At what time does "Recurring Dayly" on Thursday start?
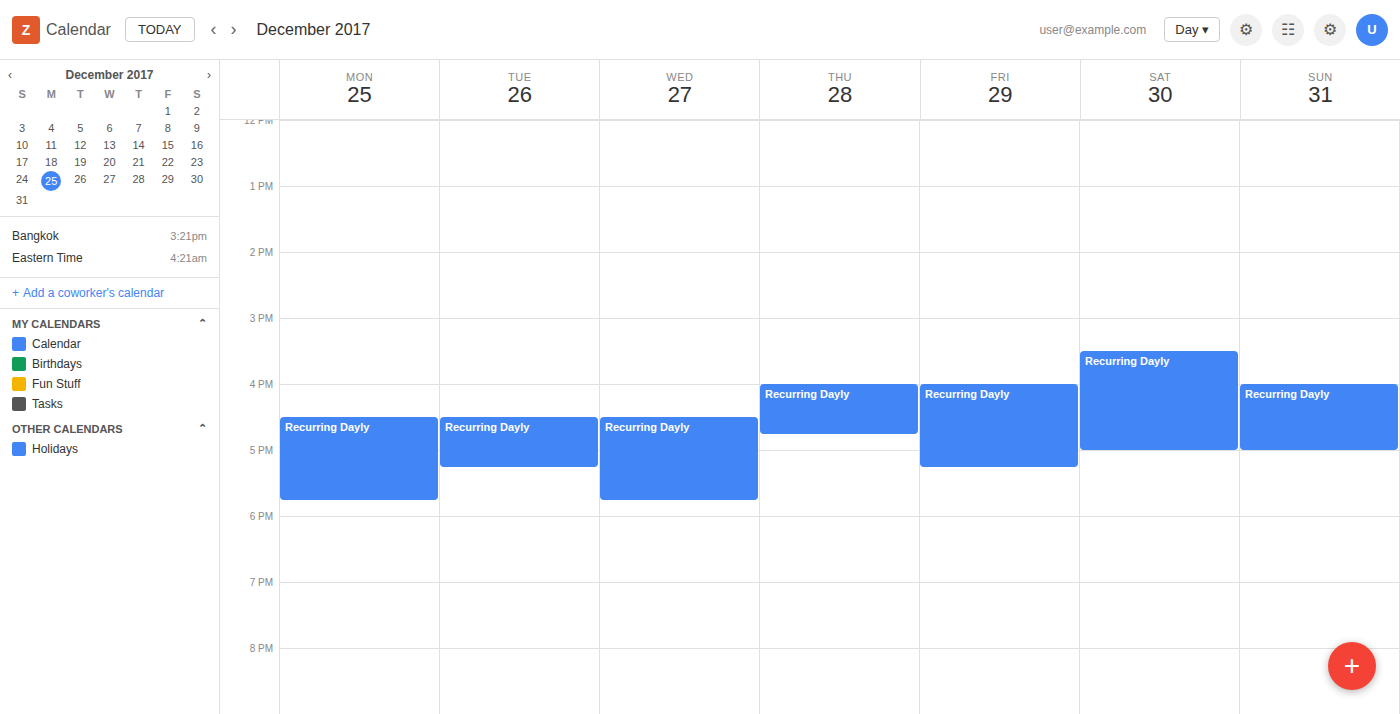
16:00